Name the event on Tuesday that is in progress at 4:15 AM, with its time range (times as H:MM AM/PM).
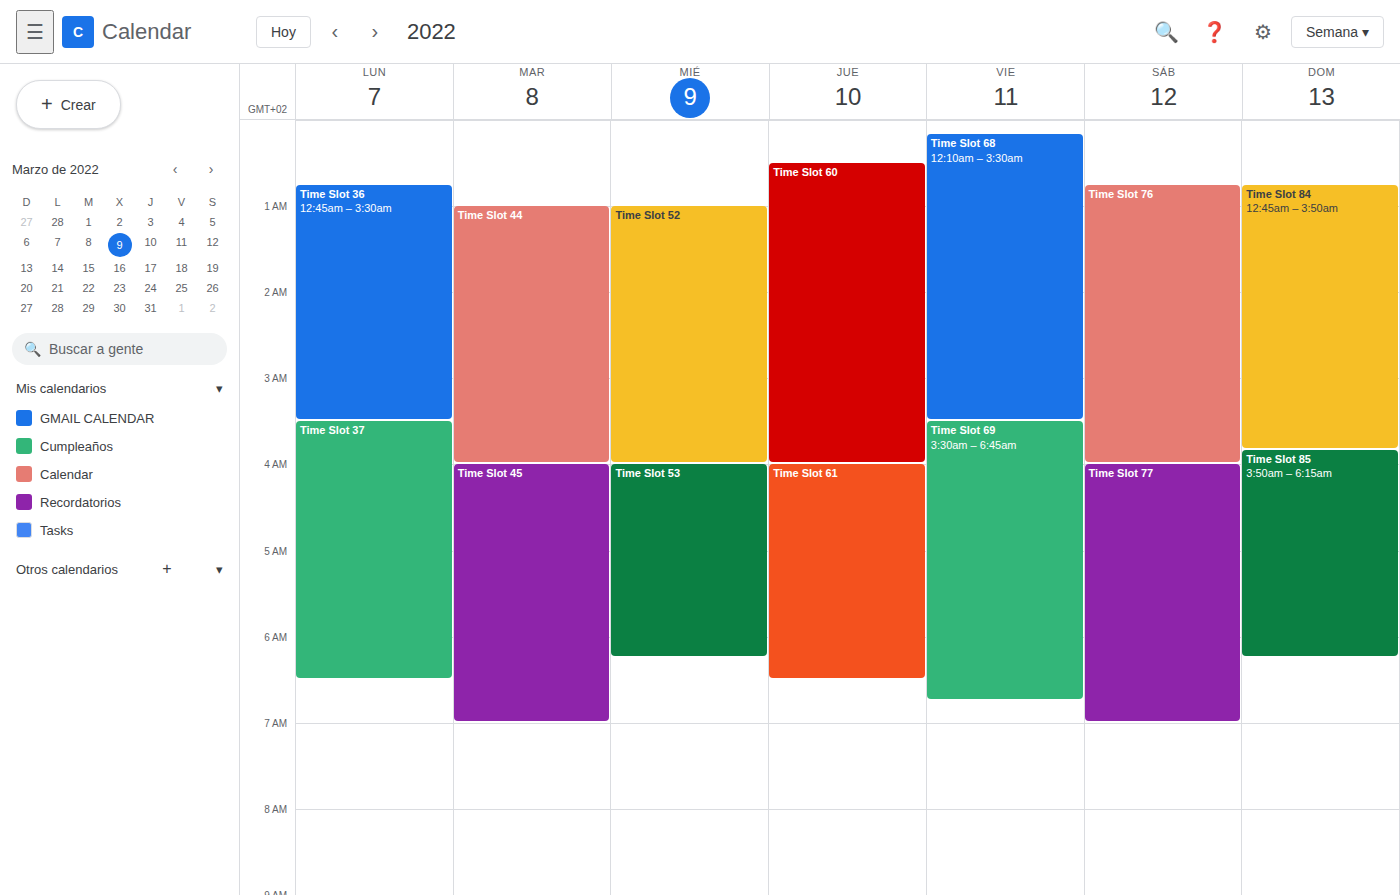
"Time Slot 45", 4:00 AM to 7:00 AM